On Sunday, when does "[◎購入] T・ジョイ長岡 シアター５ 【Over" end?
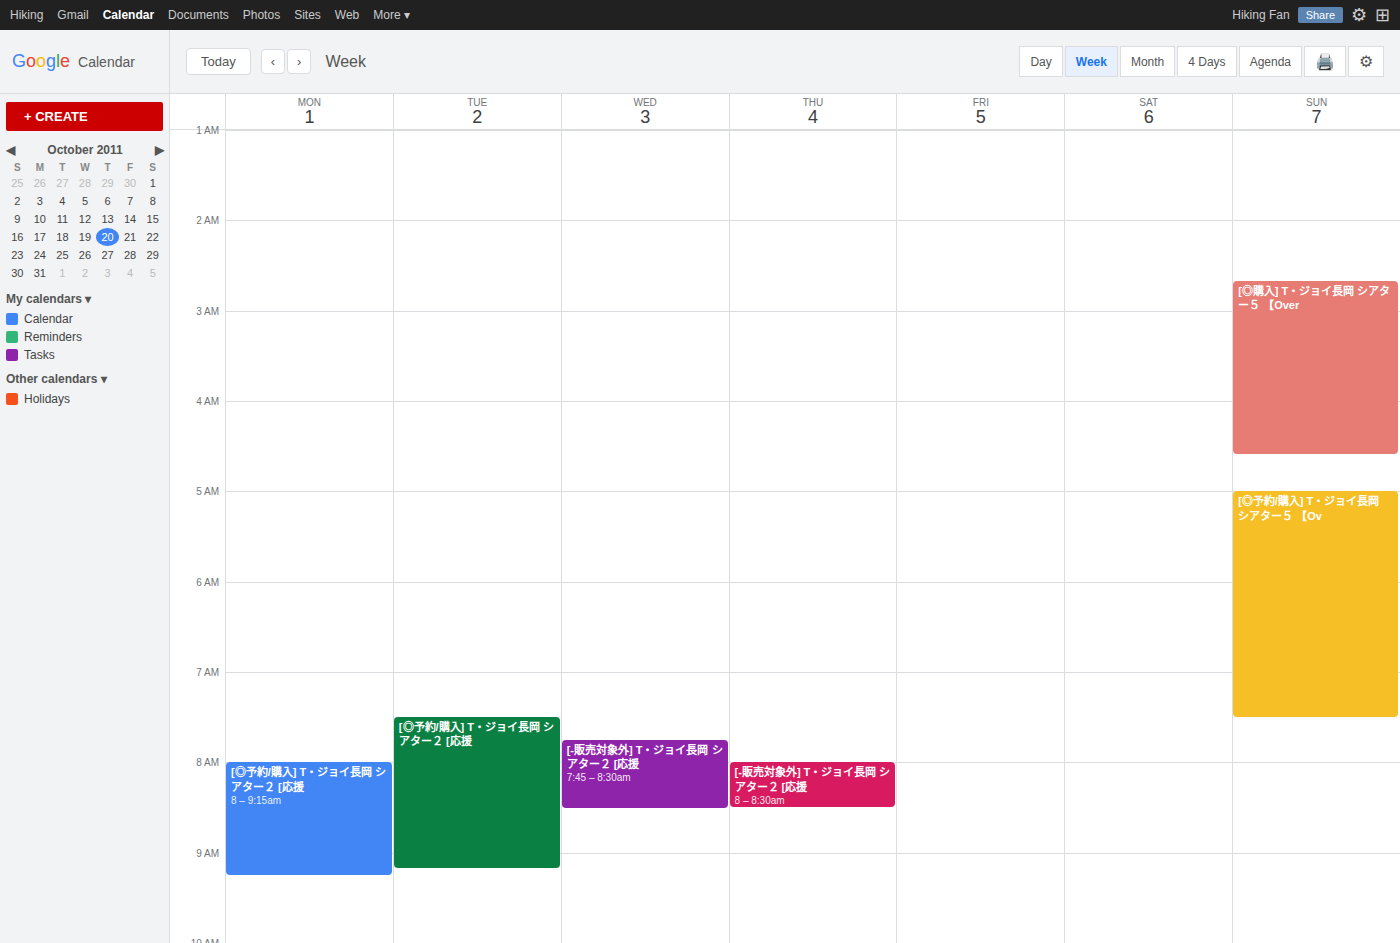
4:35 AM